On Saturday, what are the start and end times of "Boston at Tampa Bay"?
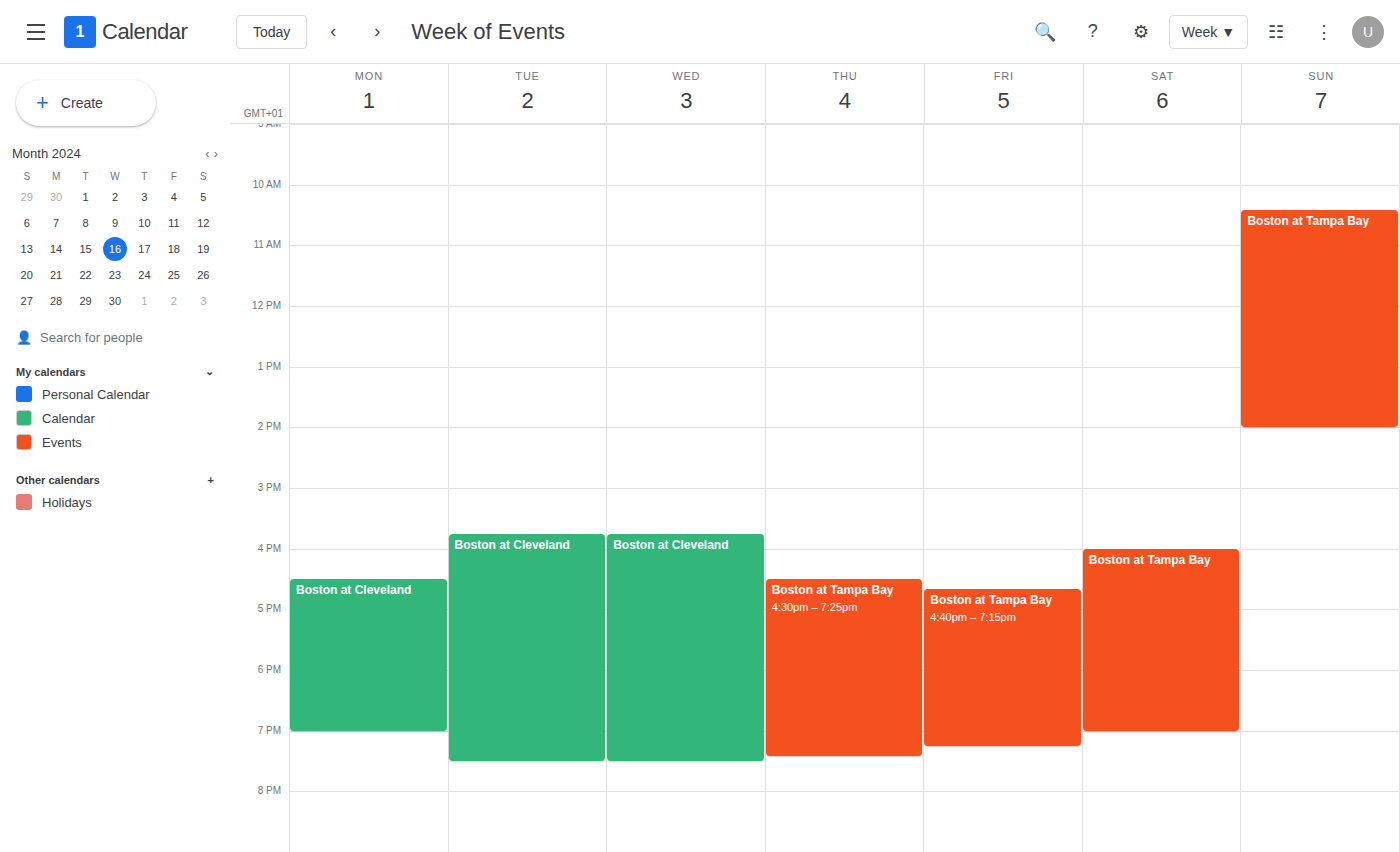
4:00 PM to 7:00 PM